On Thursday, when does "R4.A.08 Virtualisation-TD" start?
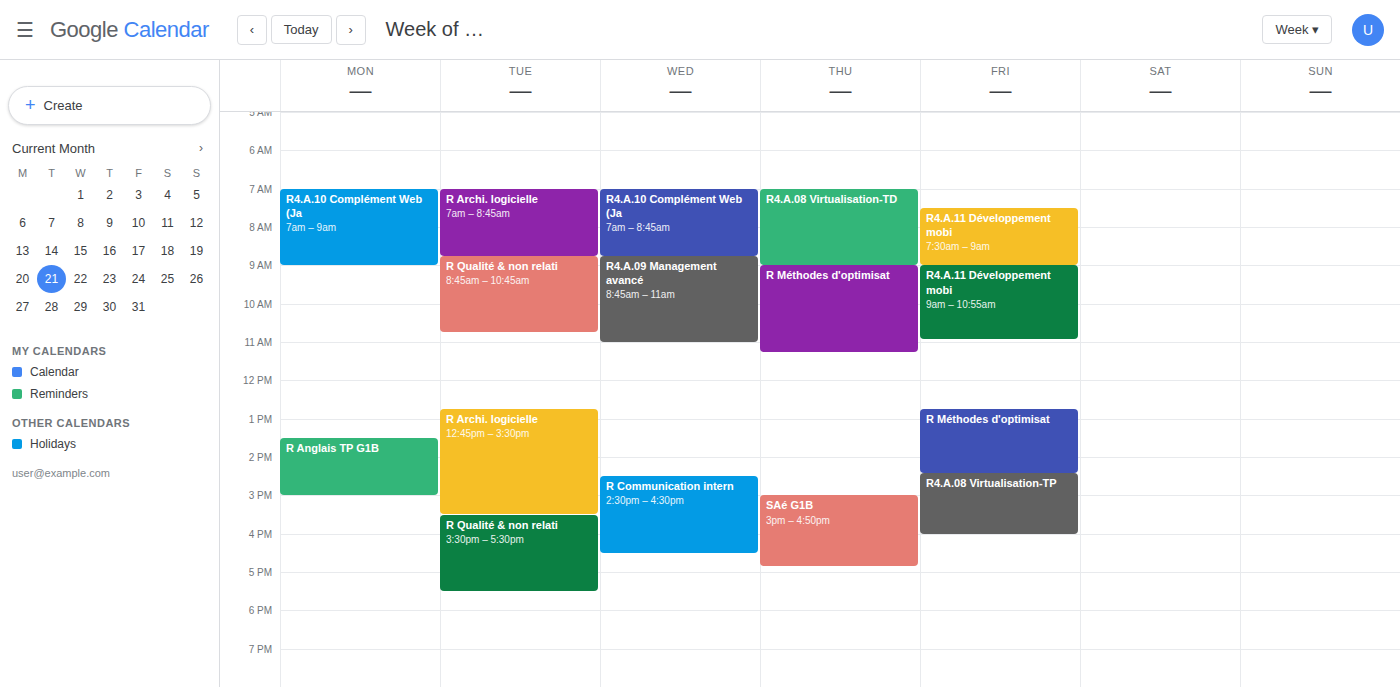
7:00 AM